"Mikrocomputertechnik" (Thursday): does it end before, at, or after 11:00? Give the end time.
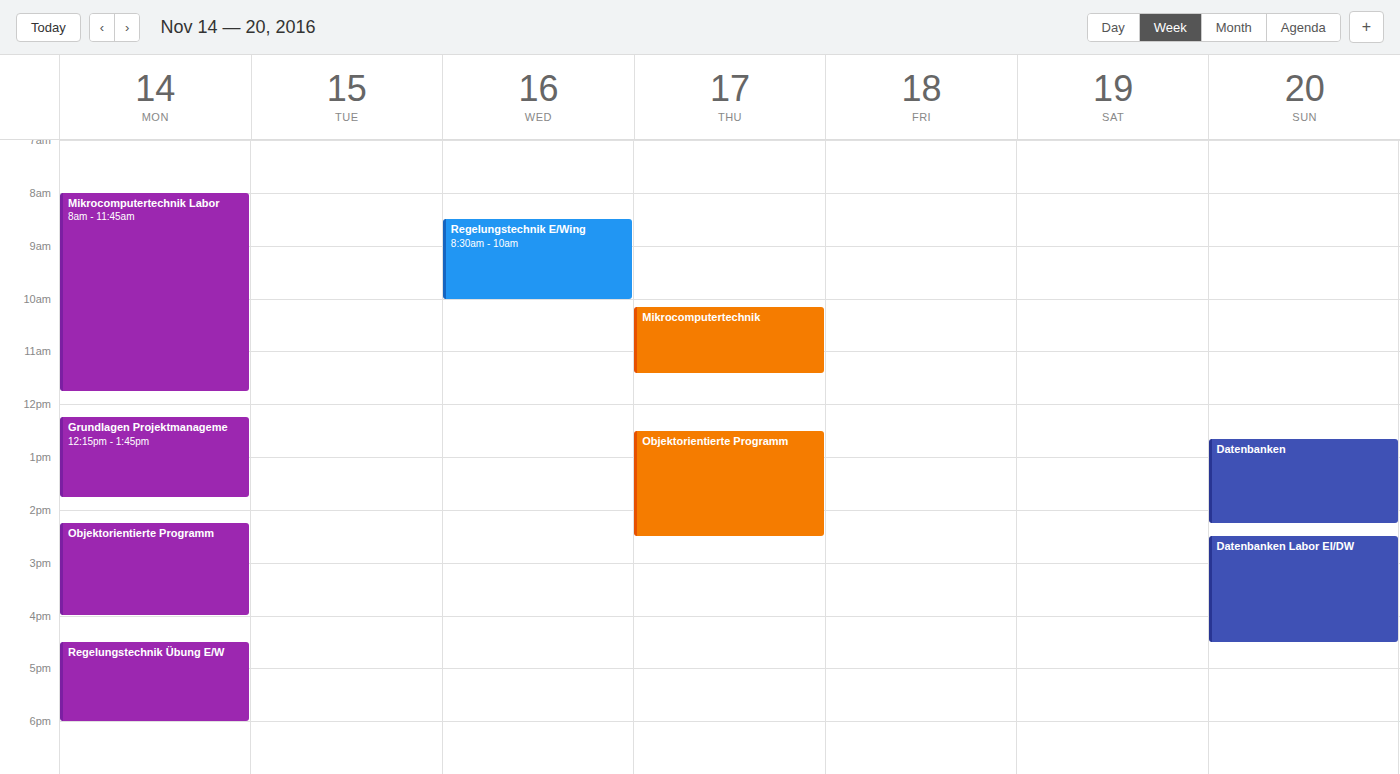
11:25 -- after 11:00, 25 minutes below the 11:00 line.